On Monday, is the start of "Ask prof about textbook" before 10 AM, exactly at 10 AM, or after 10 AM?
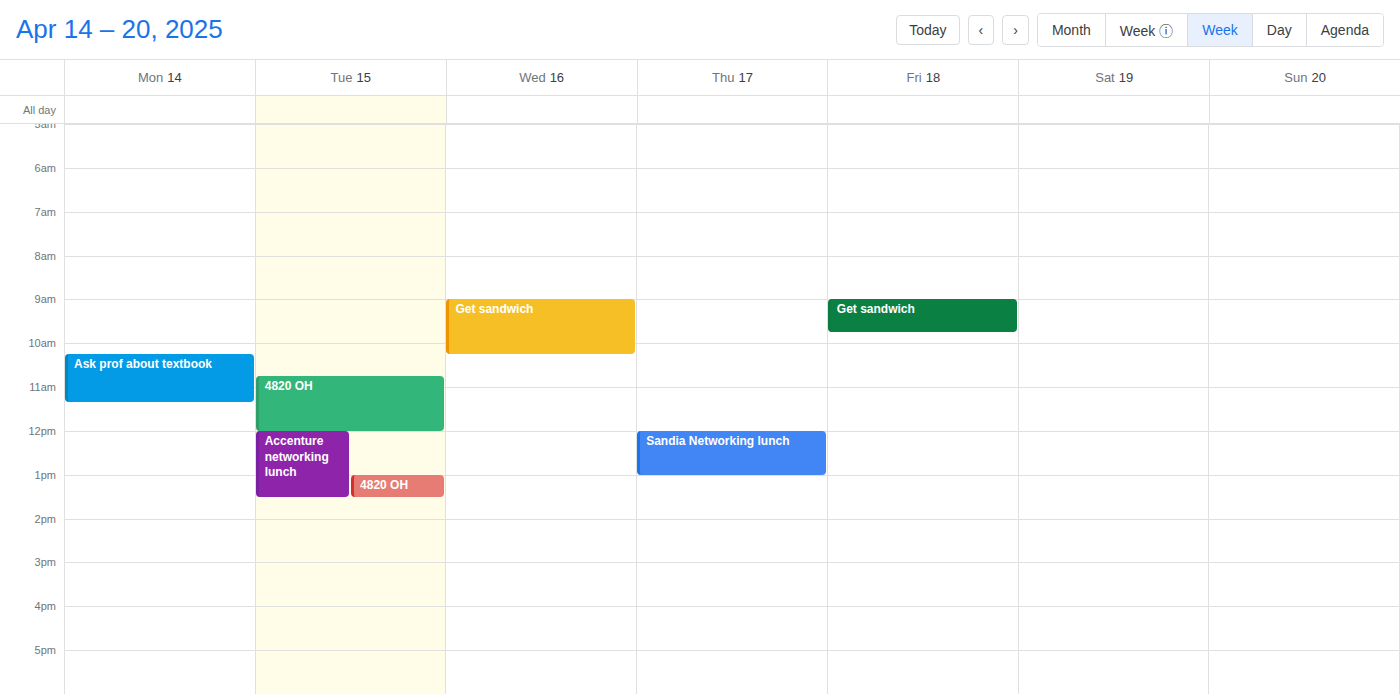
10:15 AM -- after 10 AM, 15 minutes below the 10 AM line.